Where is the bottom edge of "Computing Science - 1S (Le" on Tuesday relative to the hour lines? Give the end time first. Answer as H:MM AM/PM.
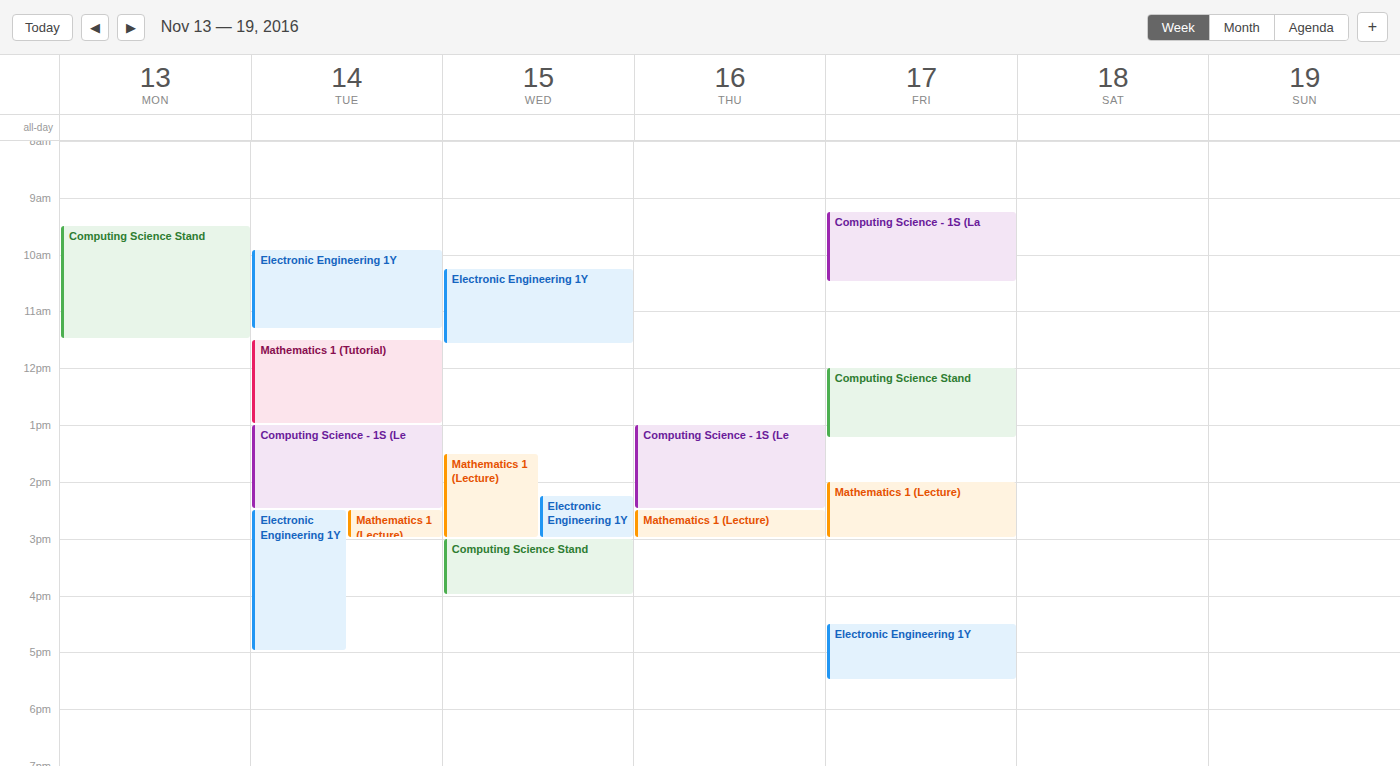
2:30 PM -- halfway between the 2 PM and 3 PM lines.